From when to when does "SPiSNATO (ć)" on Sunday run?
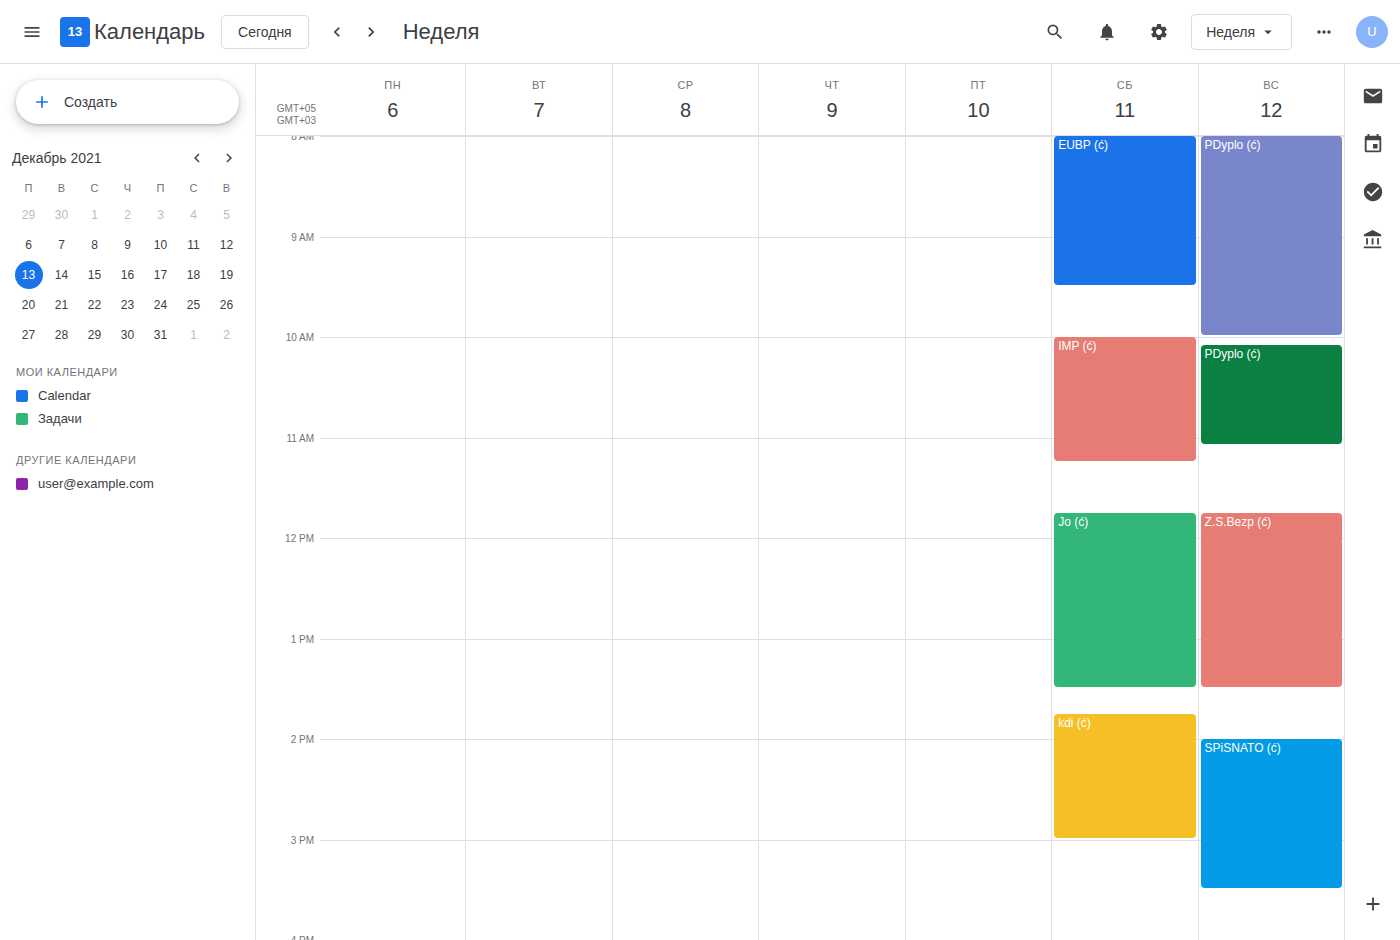
2:00 PM to 3:30 PM